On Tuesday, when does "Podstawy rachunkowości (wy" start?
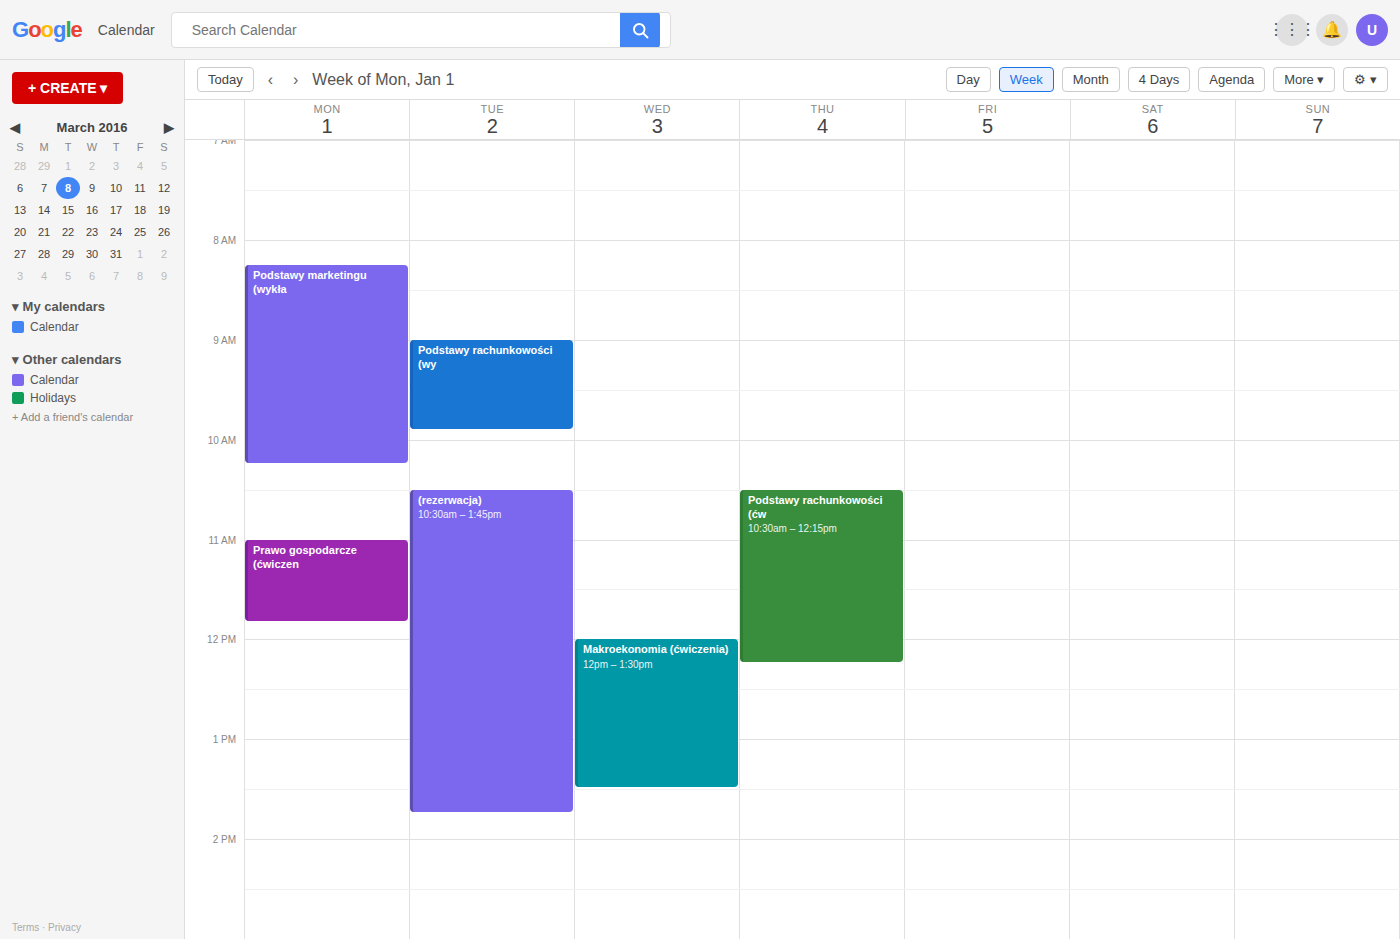
9:00 AM